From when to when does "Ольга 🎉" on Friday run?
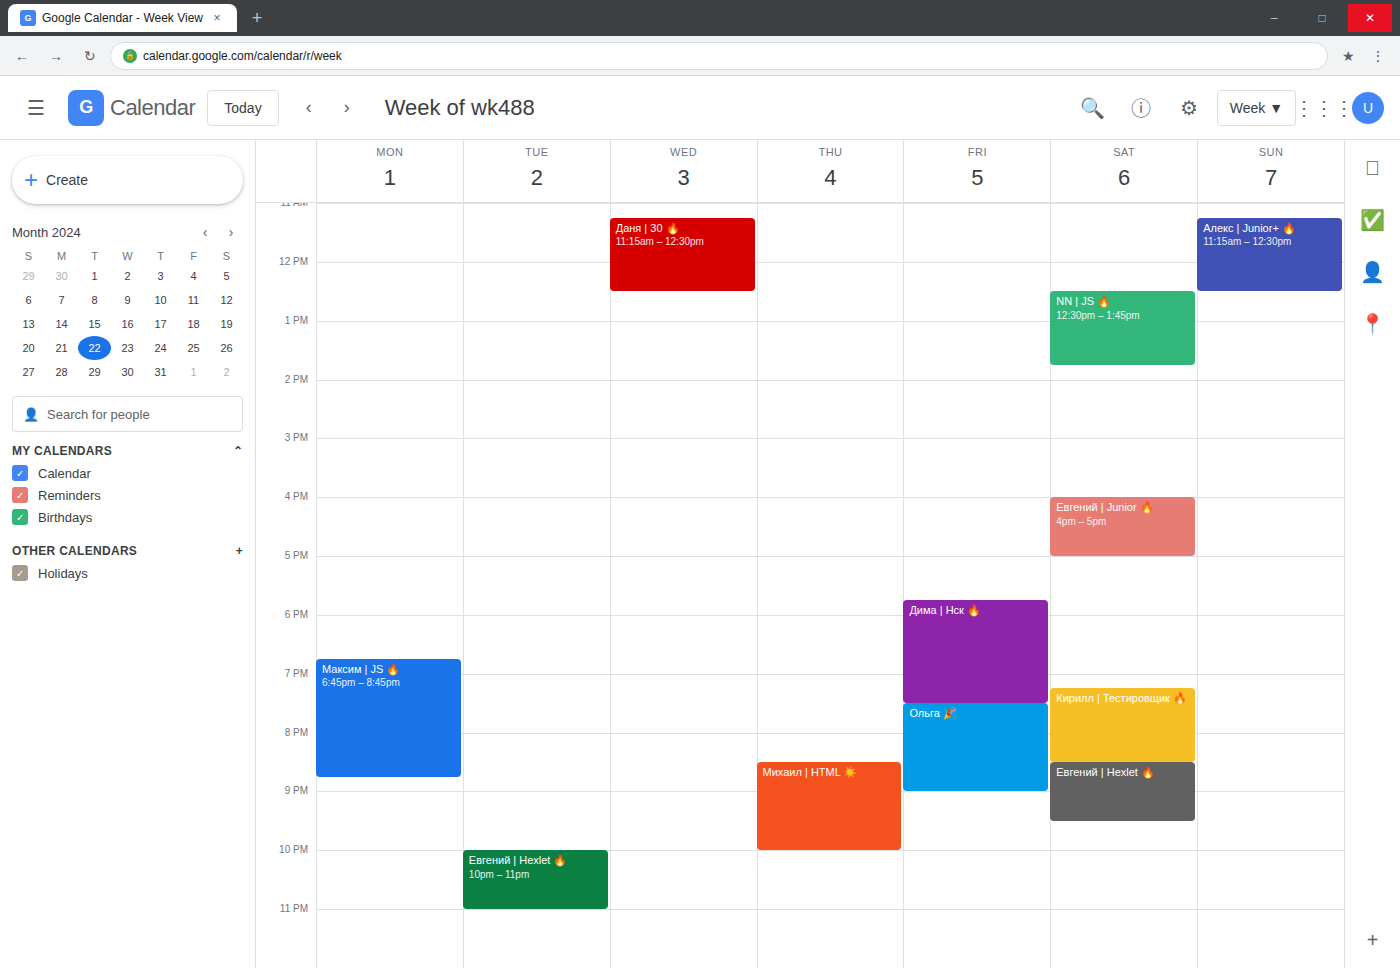
7:30 PM to 9:00 PM